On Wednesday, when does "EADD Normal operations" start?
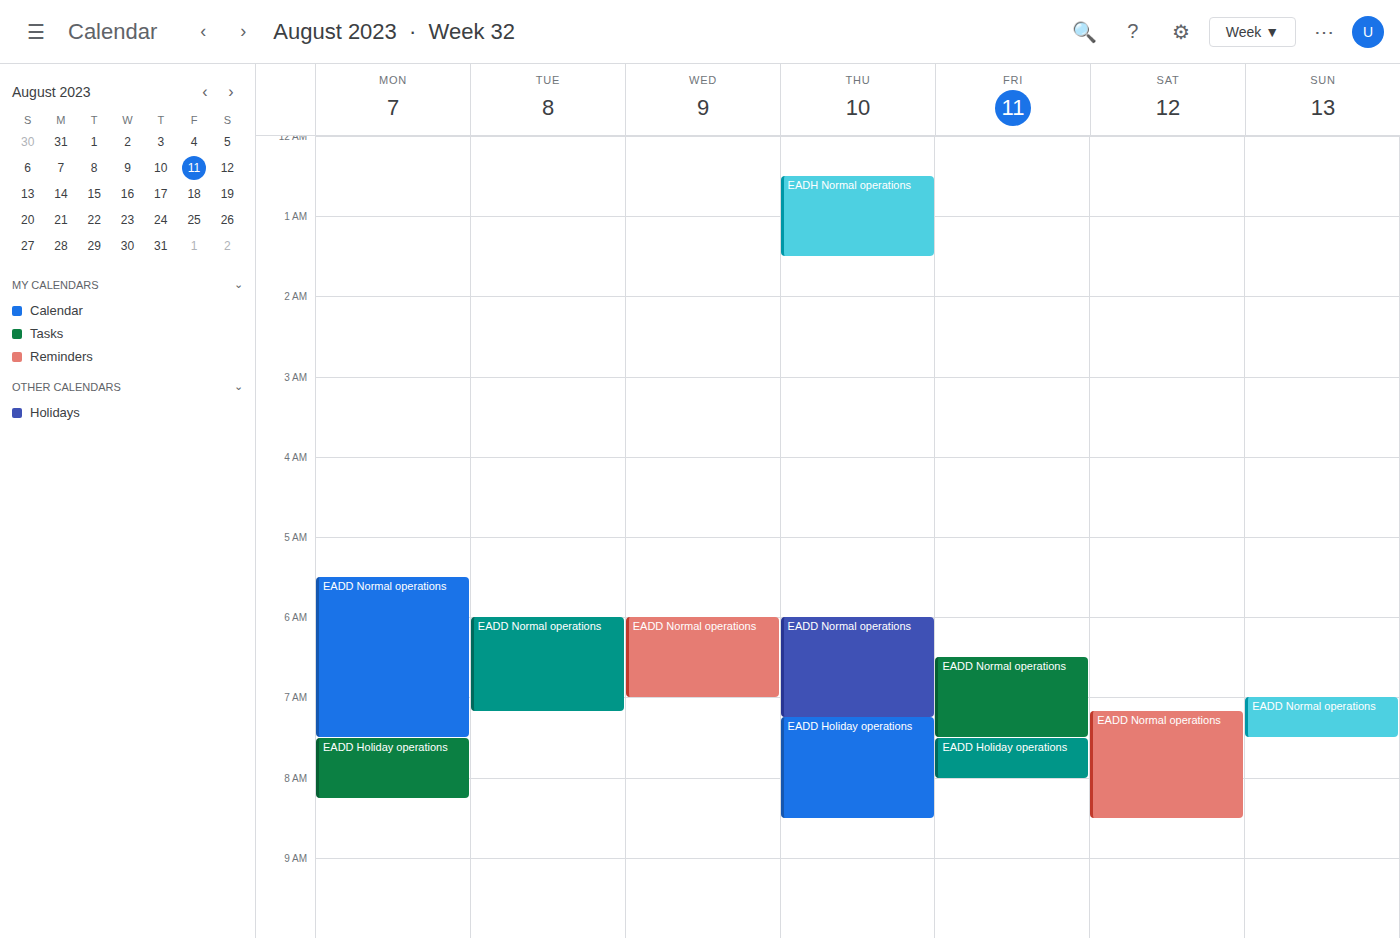
06:00